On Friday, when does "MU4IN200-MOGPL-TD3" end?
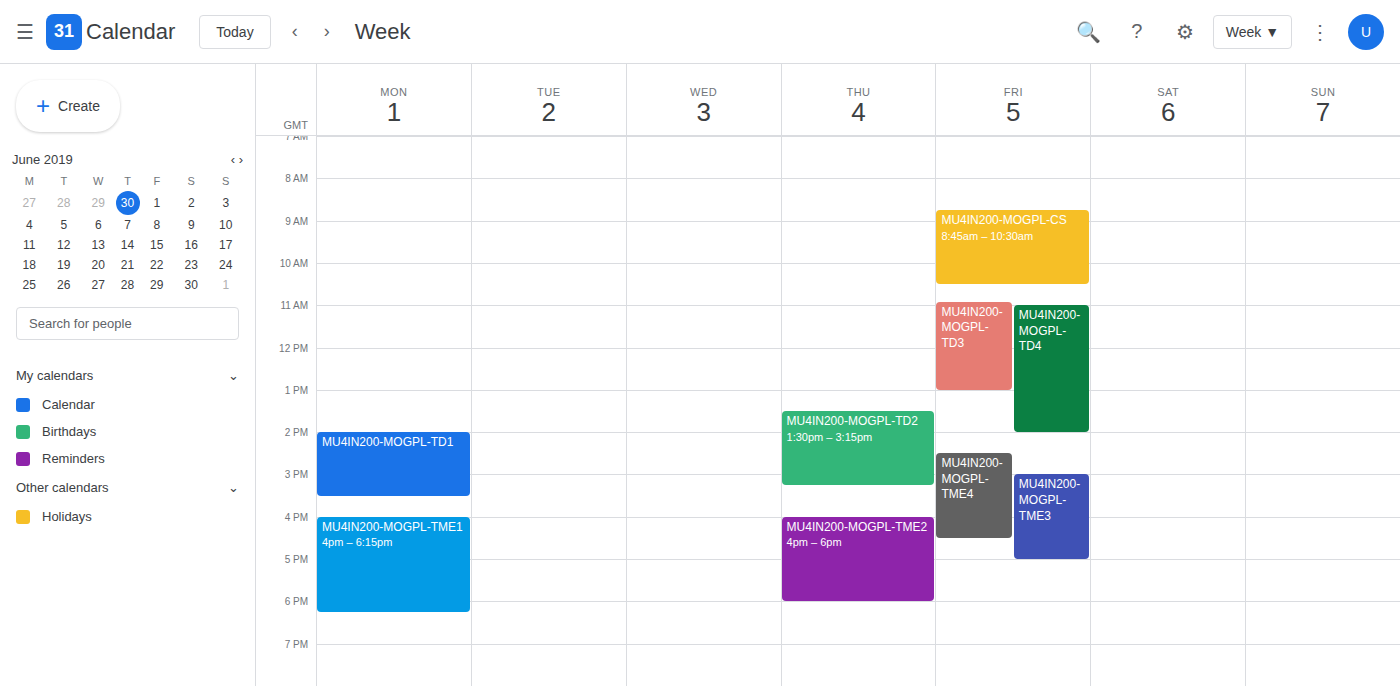
1:00 PM